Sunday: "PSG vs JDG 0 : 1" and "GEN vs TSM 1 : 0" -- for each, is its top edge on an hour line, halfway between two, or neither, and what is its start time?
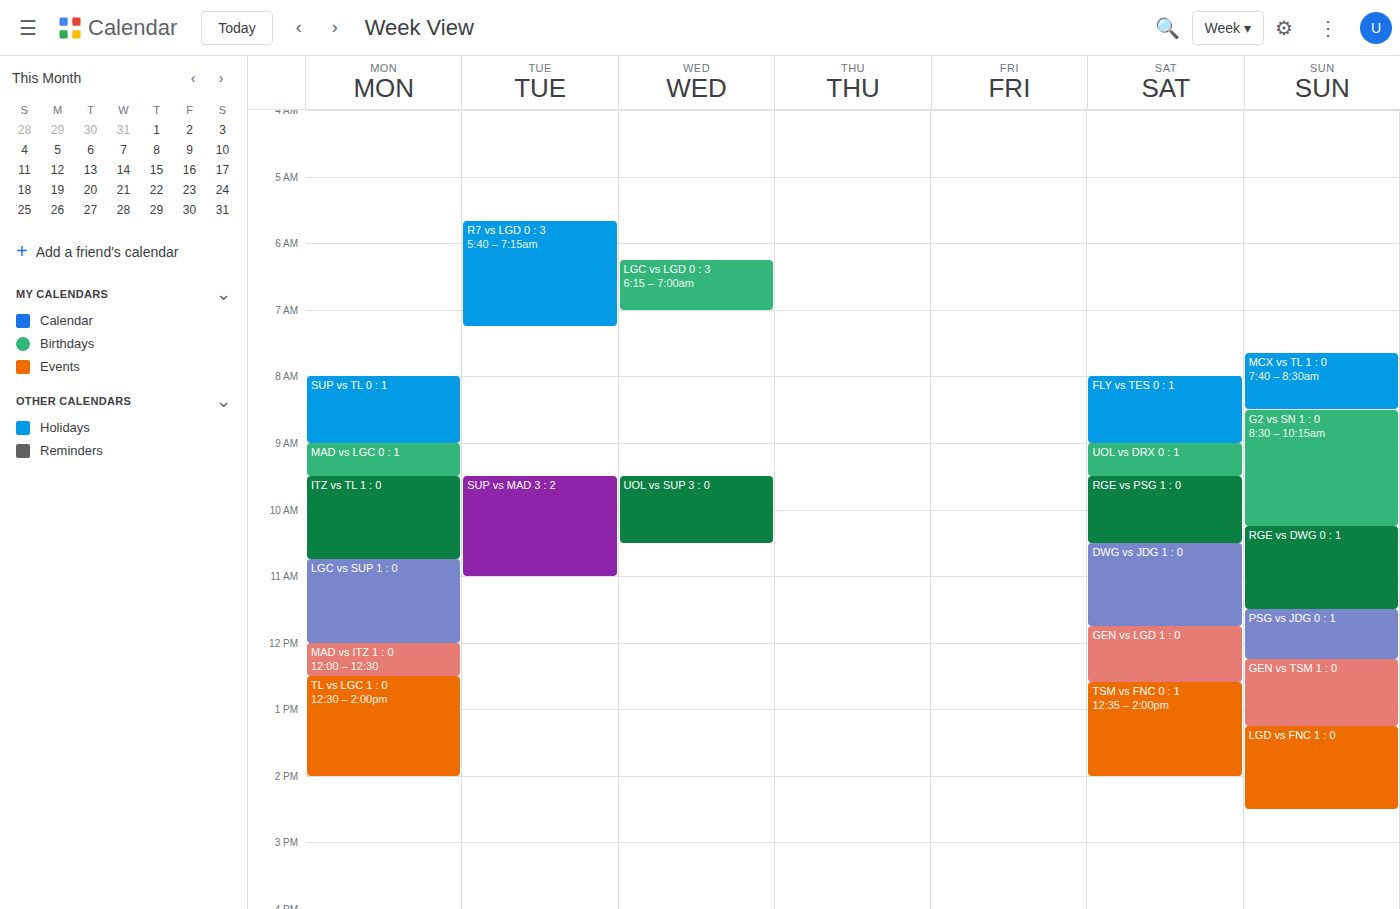
"PSG vs JDG 0 : 1": 11:30 AM, halfway between the 11 AM and 12 PM lines. "GEN vs TSM 1 : 0": 12:15 PM, neither: a quarter of the way from the 12 PM line to the 1 PM line.